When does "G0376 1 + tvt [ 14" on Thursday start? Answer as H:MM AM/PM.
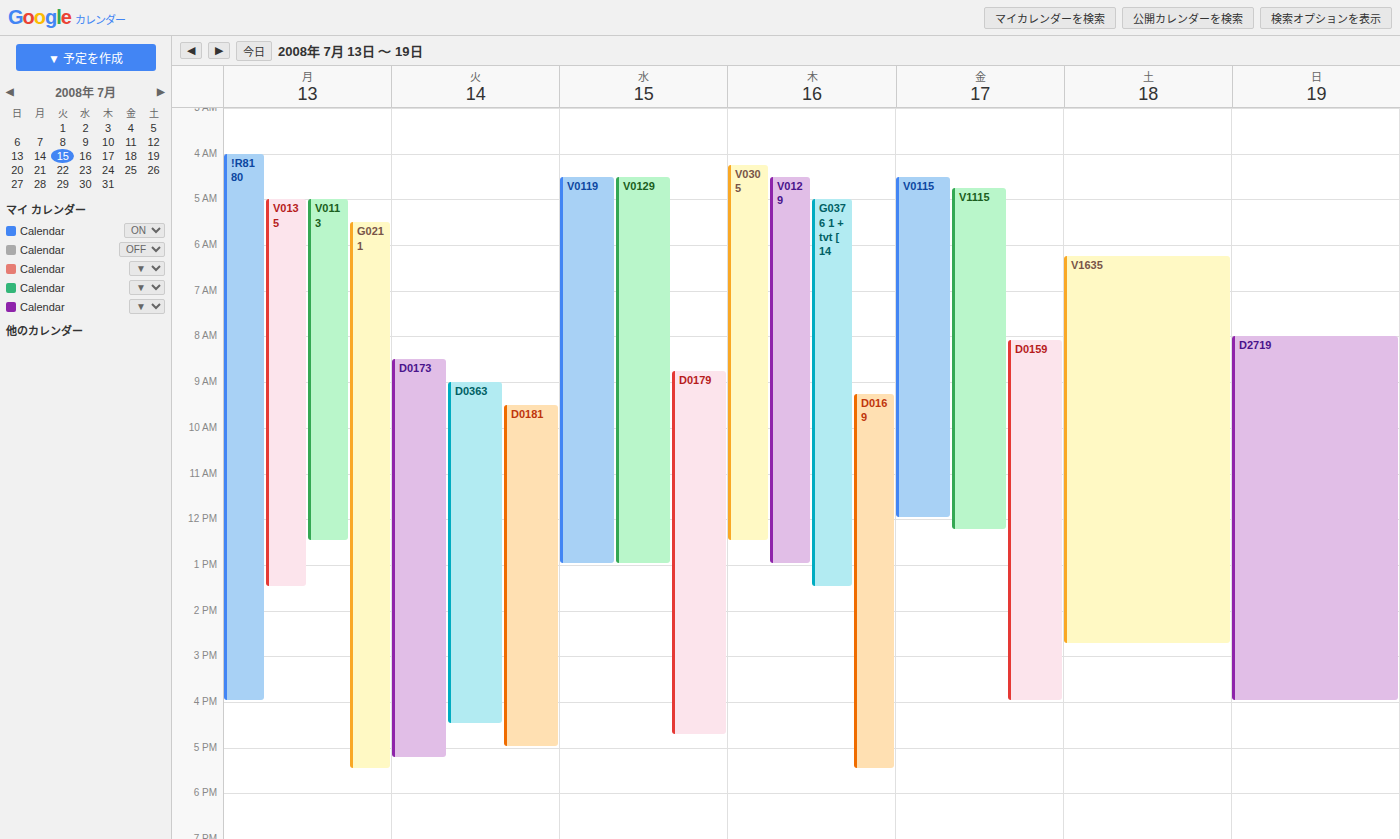
5:00 AM